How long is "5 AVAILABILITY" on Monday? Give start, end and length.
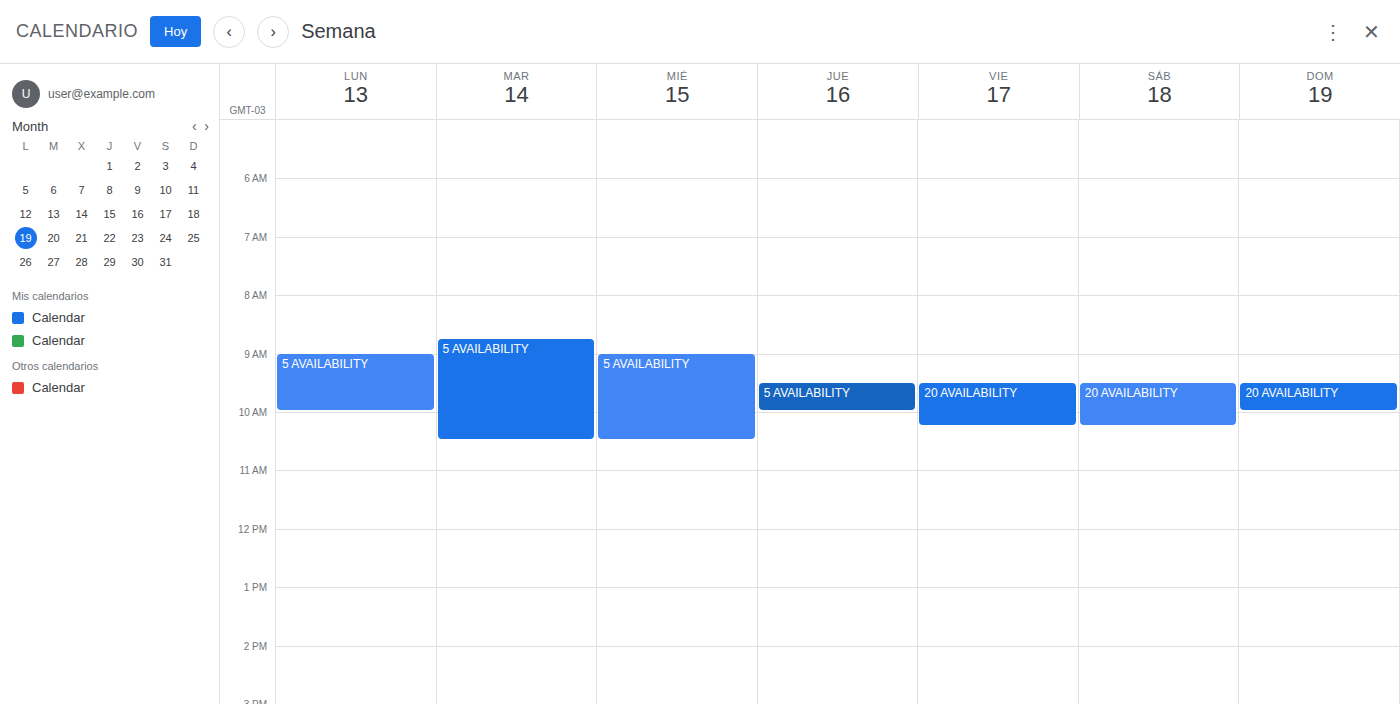
9:00 AM to 10:00 AM, 1 hour